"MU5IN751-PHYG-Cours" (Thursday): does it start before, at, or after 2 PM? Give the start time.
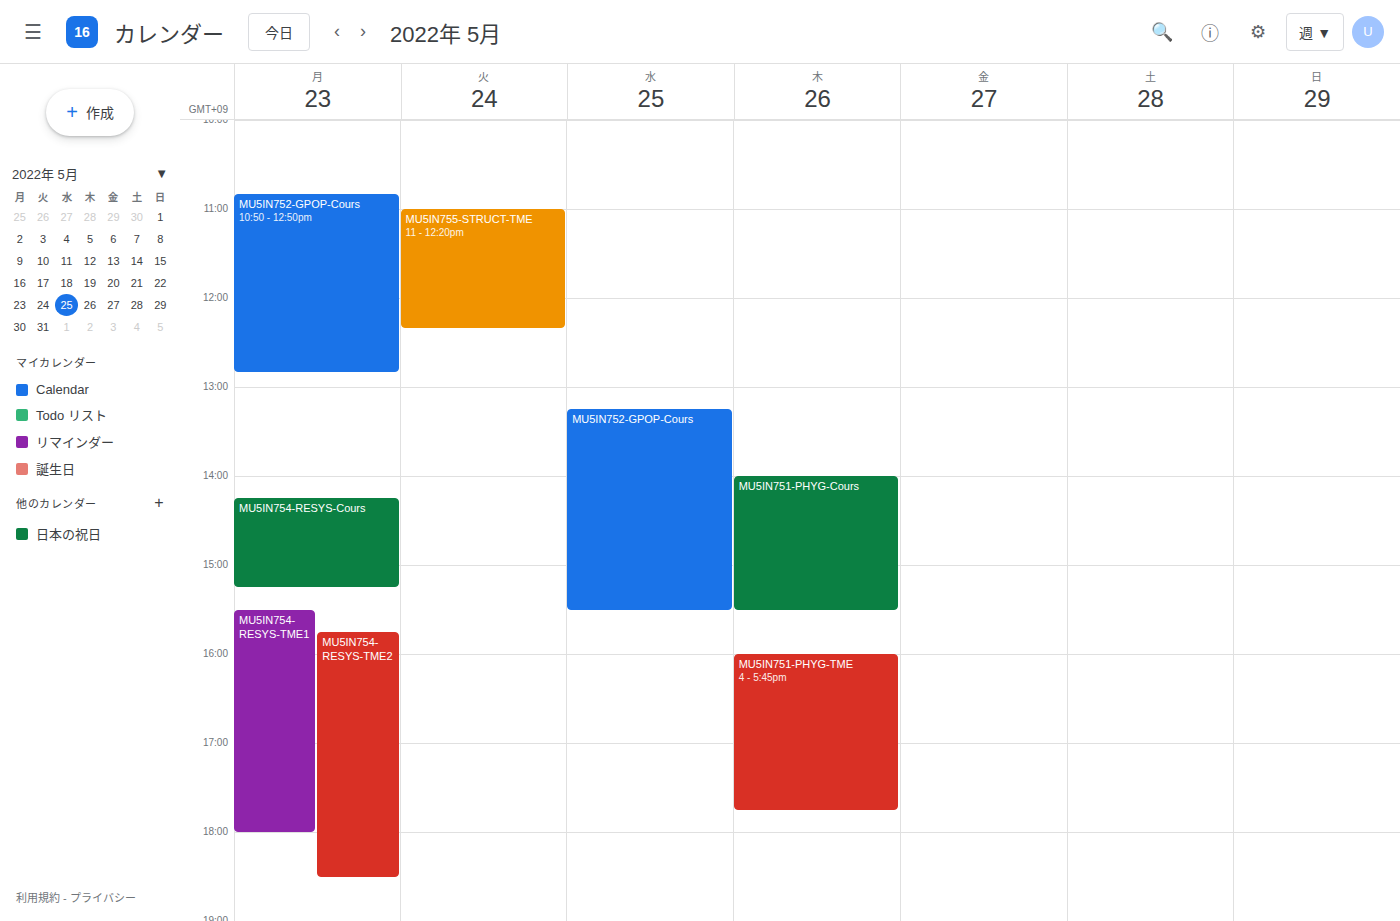
2:00 PM -- exactly at 2 PM, on the 2 PM line.